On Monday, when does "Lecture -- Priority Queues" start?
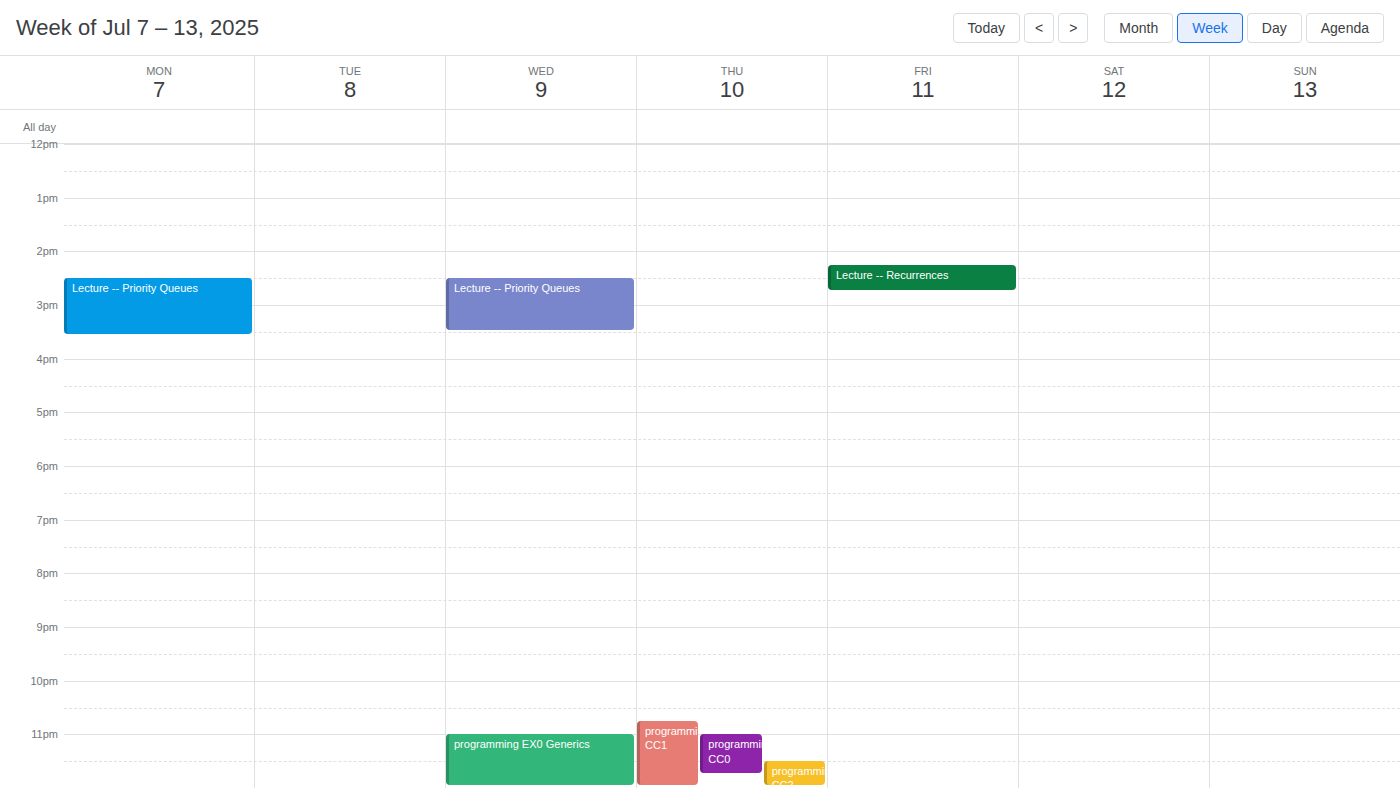
2:30 PM